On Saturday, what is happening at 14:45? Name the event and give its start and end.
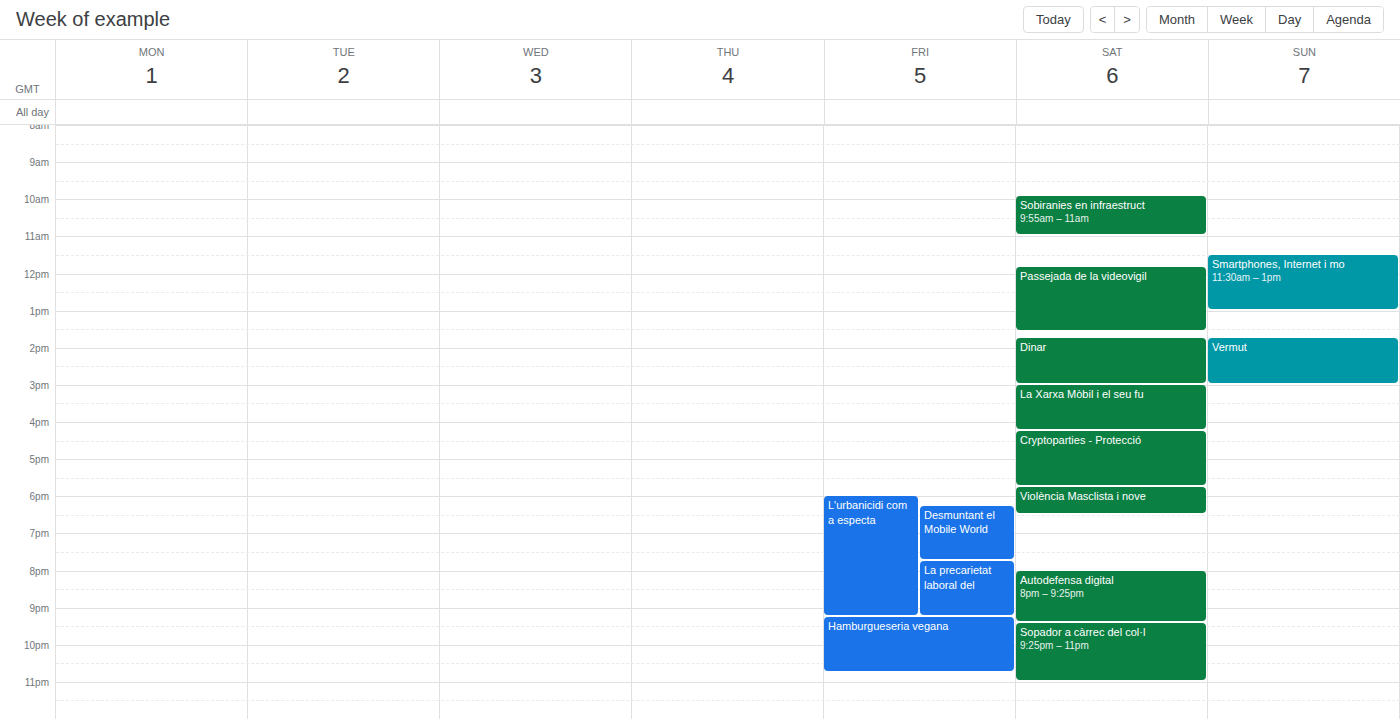
"Dinar", 13:45 to 15:00